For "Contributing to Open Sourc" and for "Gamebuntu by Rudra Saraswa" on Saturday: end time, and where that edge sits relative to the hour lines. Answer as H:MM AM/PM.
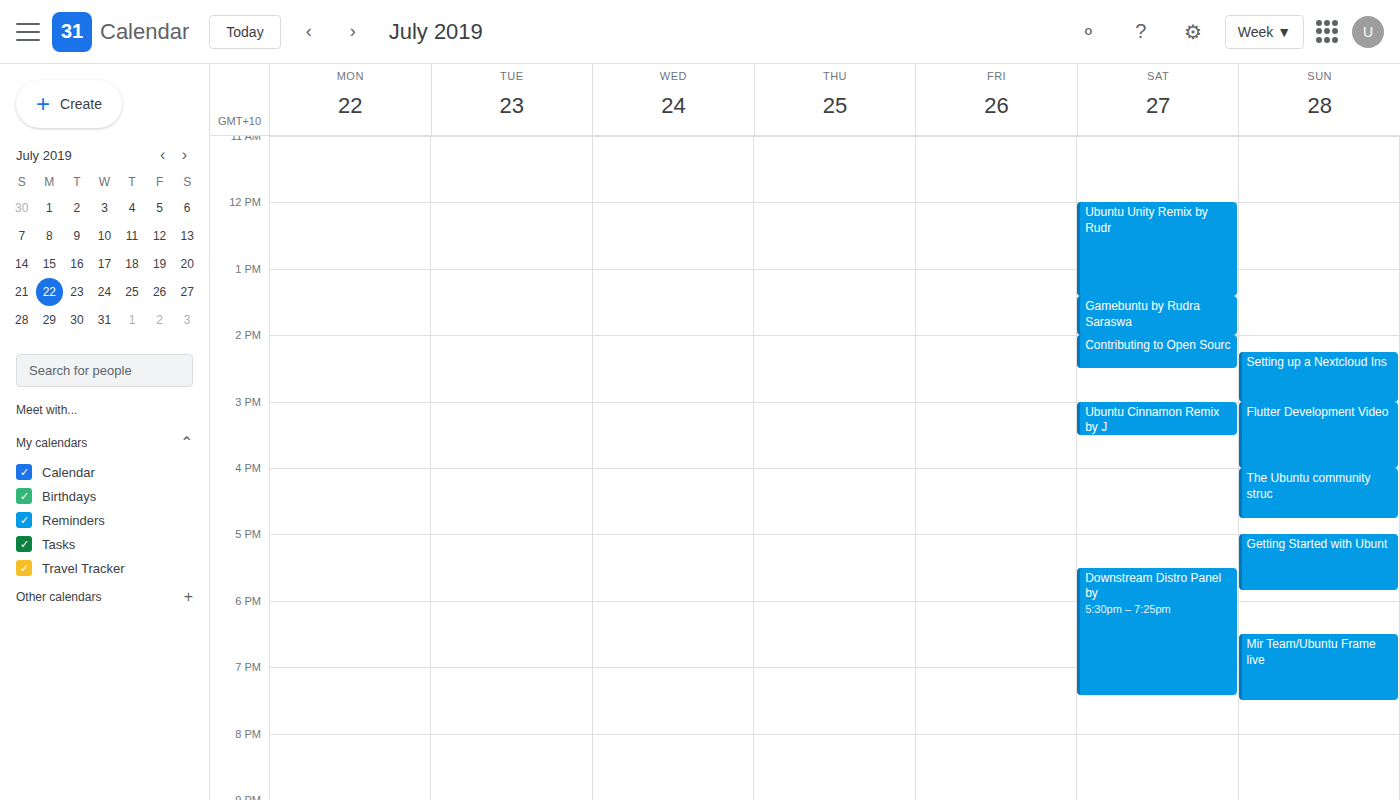
"Contributing to Open Sourc": 2:30 PM, halfway between the 2 PM and 3 PM lines. "Gamebuntu by Rudra Saraswa": 2:00 PM, exactly on the 2 PM line.